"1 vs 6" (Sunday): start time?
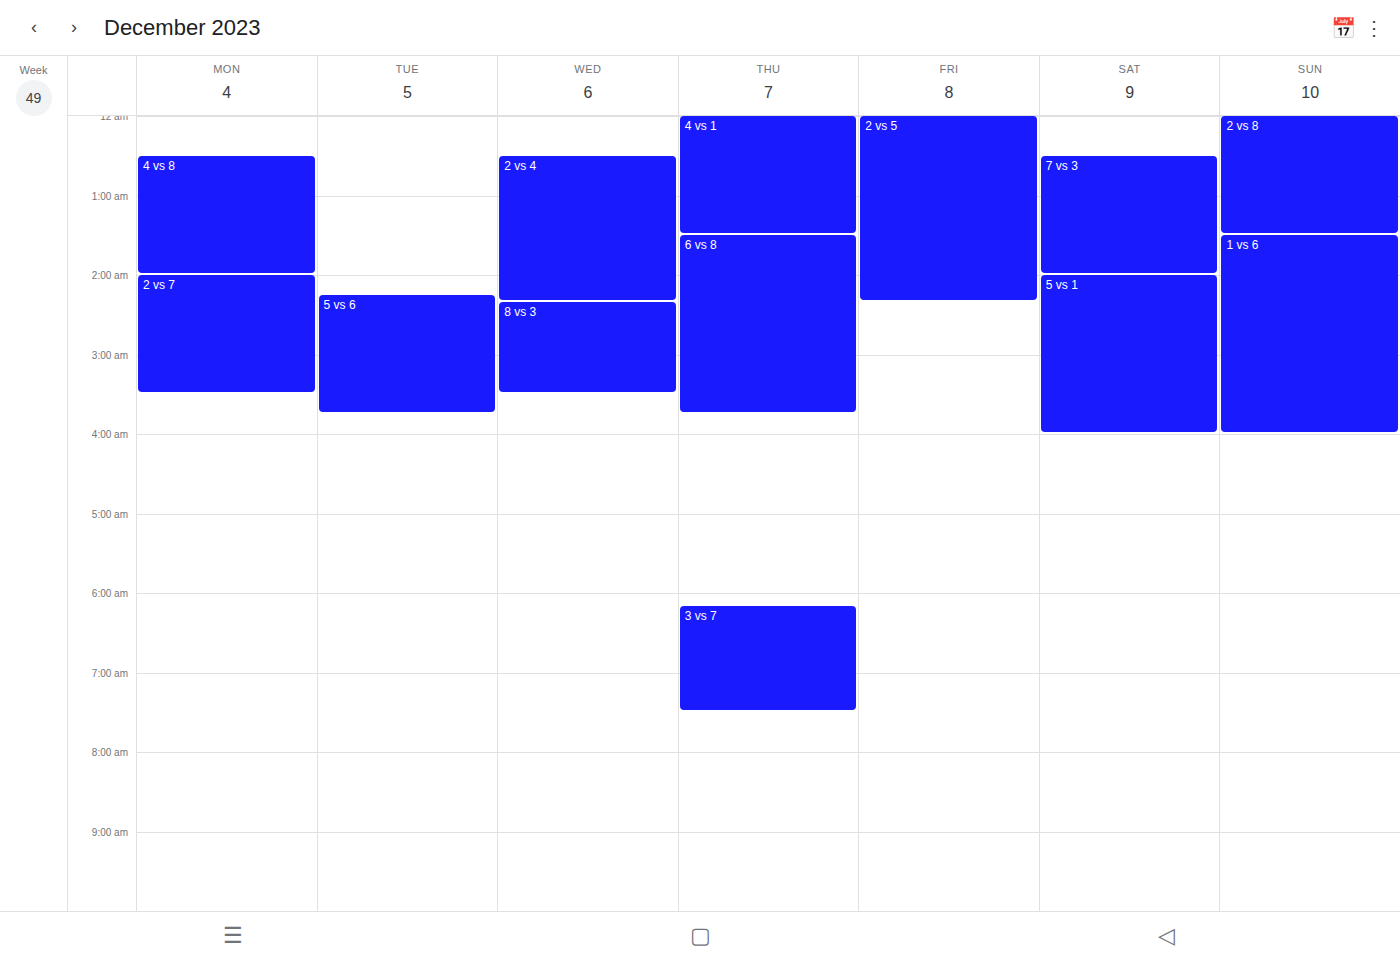
1:30 AM